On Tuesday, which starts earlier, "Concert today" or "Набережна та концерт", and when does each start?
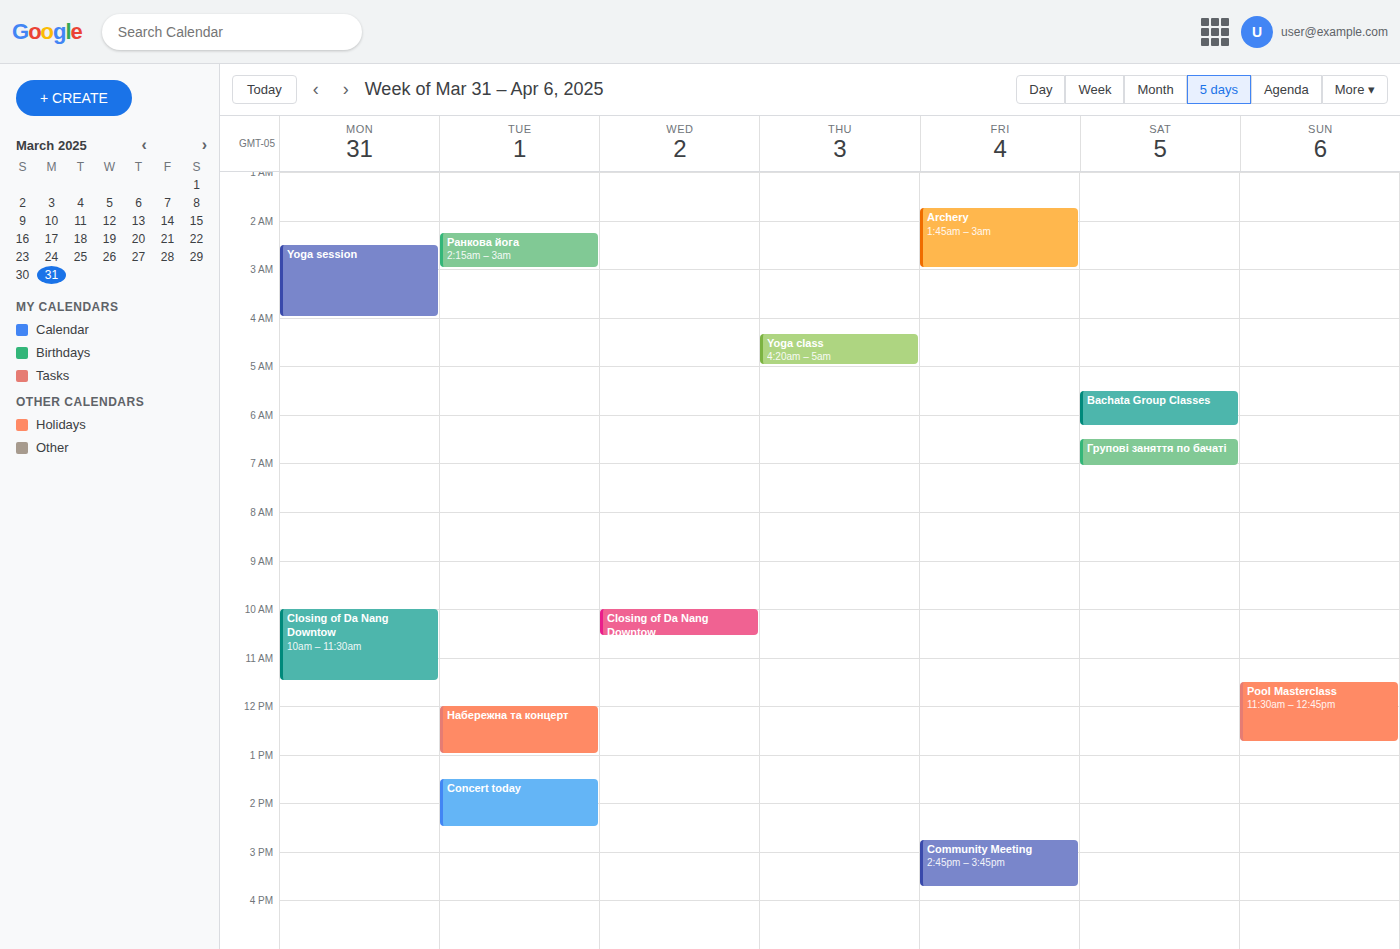
"Набережна та концерт" 12:00 PM; "Concert today" 1:30 PM.